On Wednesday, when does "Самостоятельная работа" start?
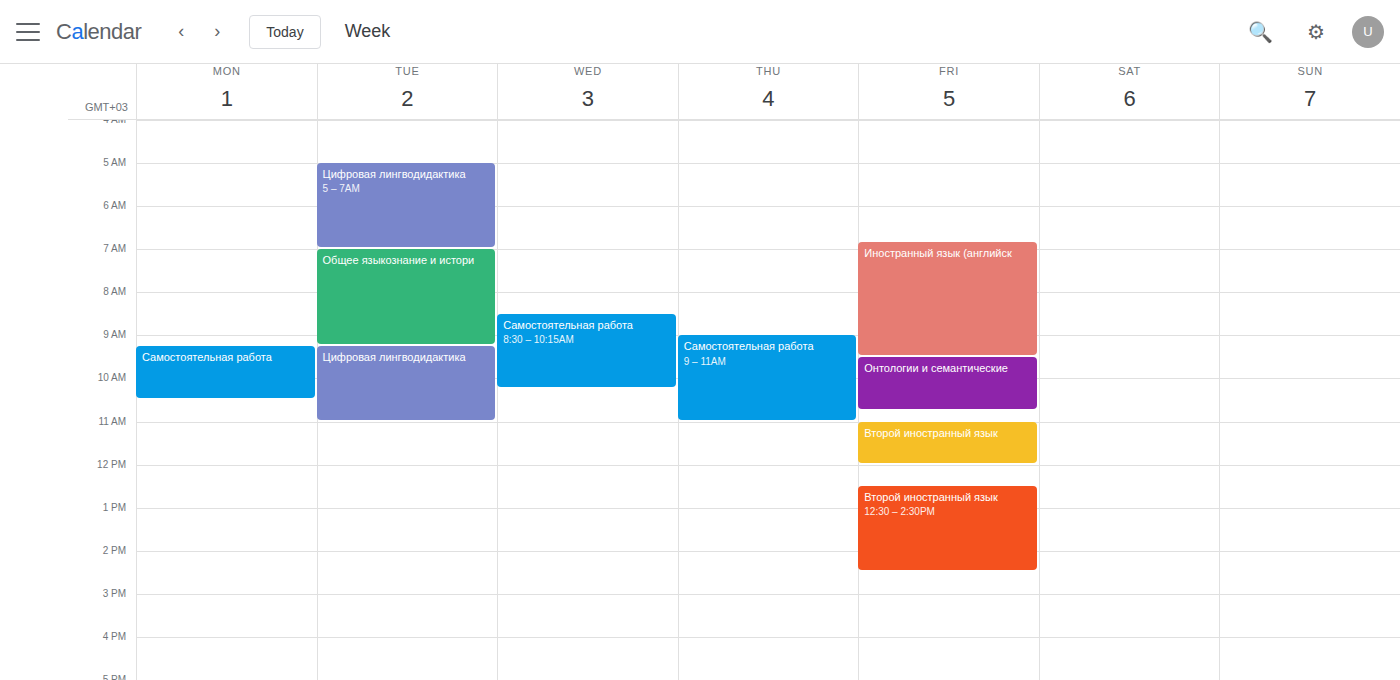
8:30 AM